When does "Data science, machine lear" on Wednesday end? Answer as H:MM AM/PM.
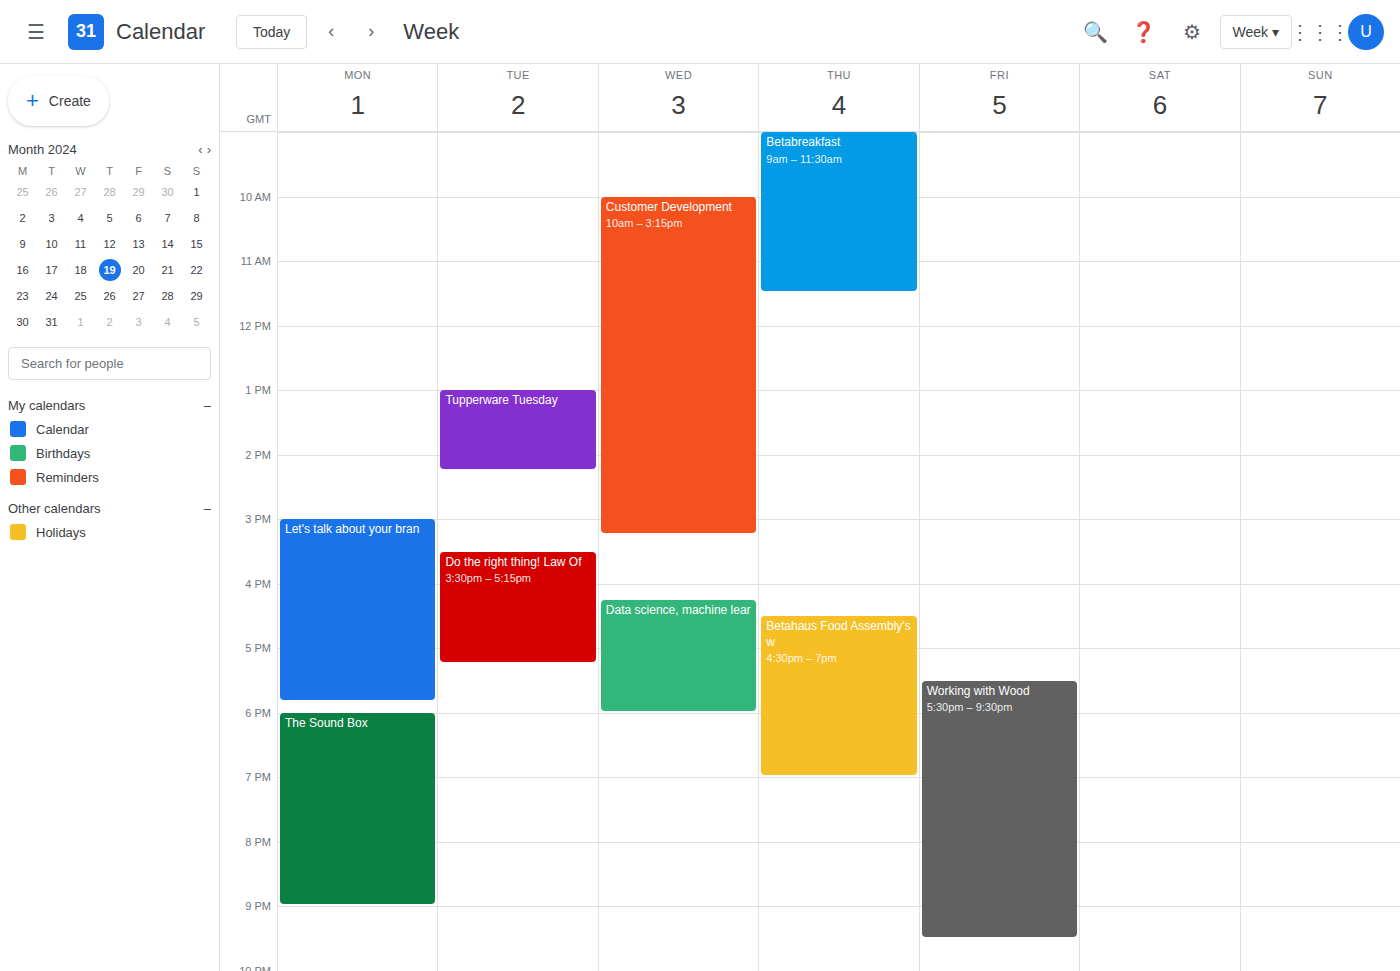
6:00 PM